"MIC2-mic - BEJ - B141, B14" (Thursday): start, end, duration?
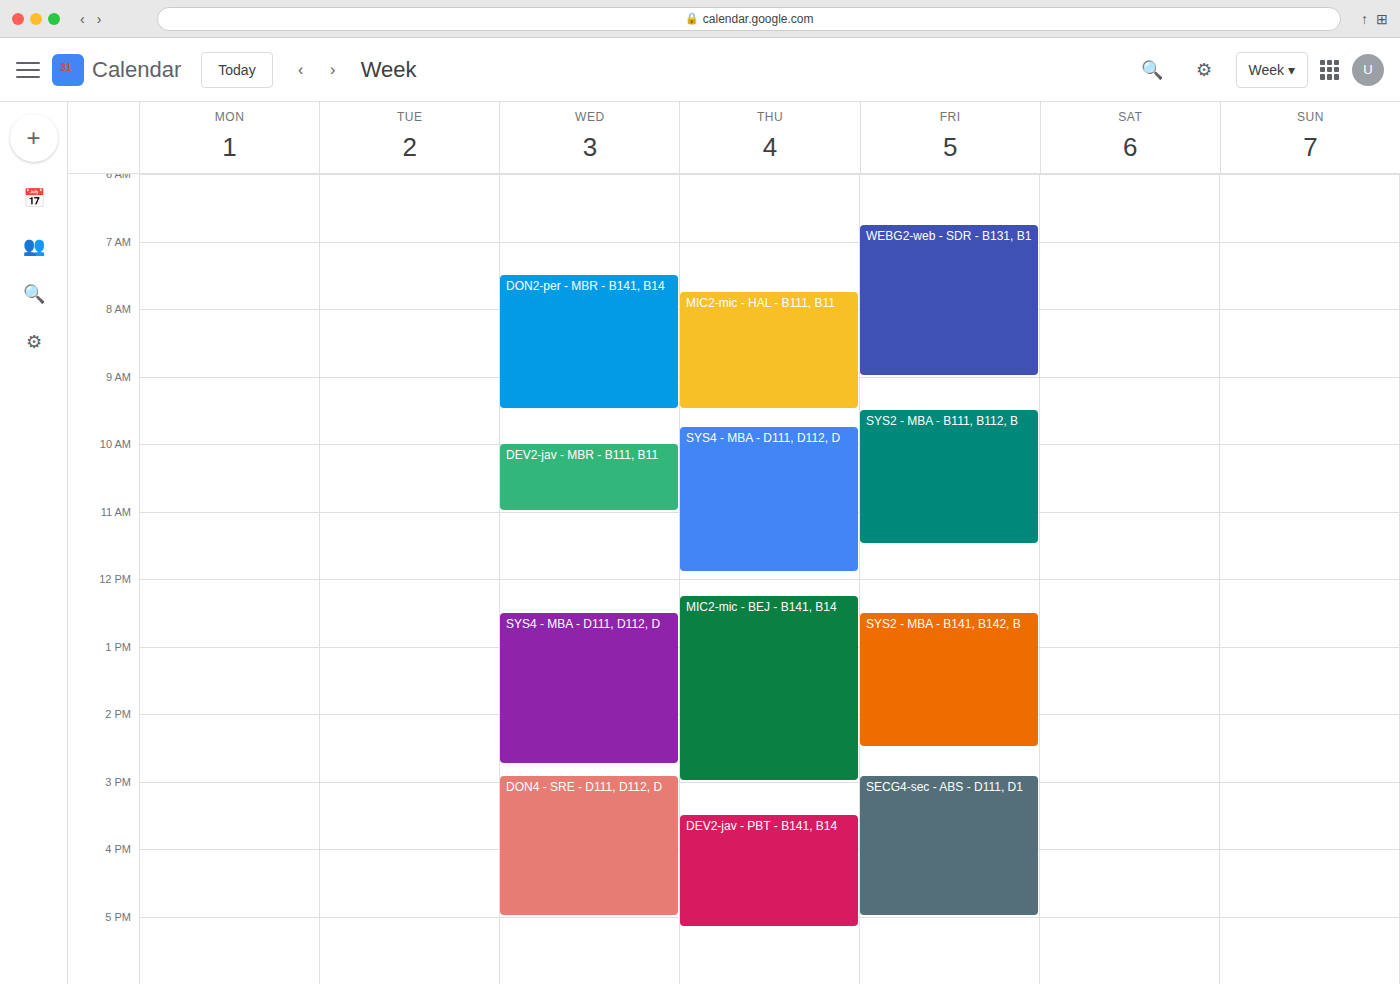
12:15 PM to 3:00 PM, 2 hours 45 minutes